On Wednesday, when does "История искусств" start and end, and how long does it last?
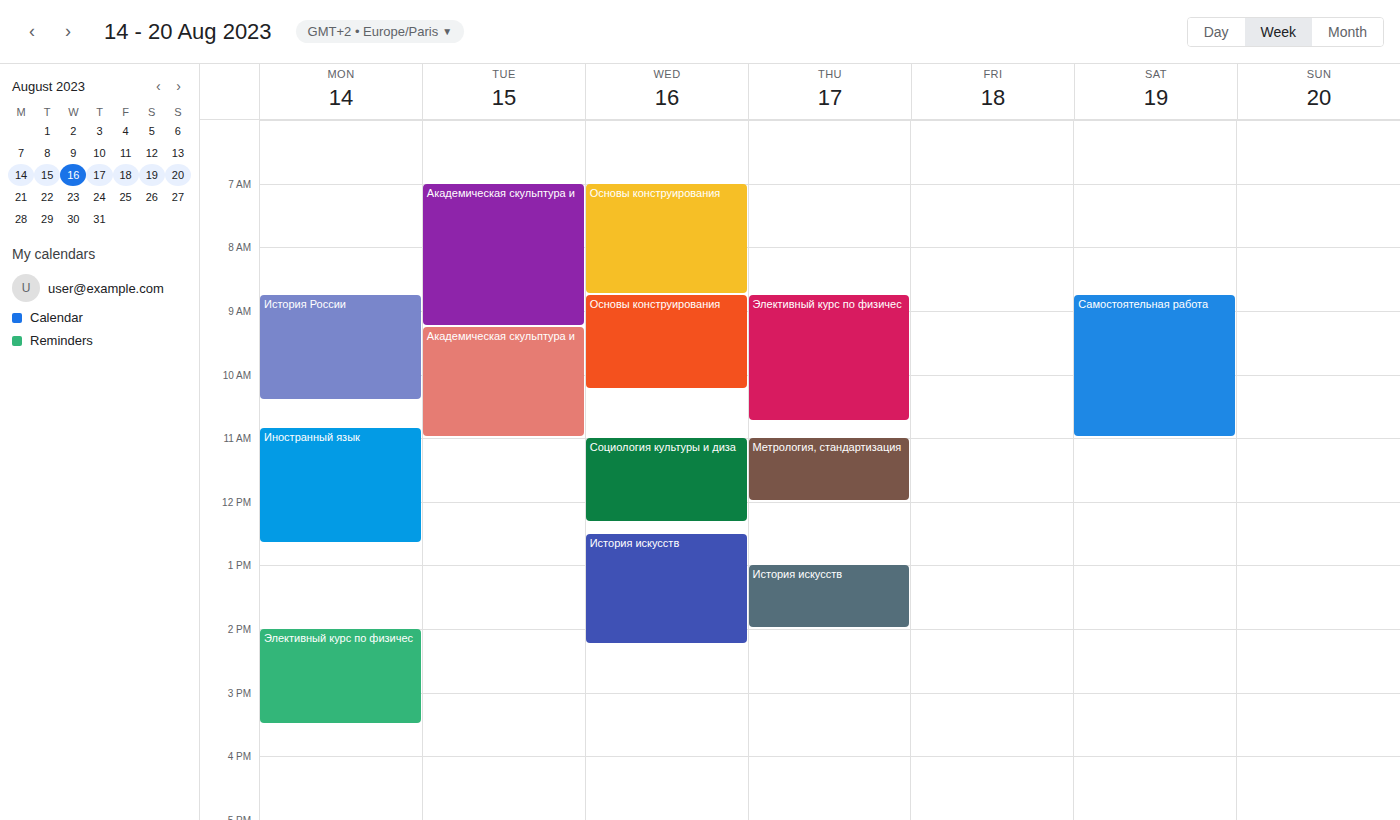
12:30 PM to 2:15 PM, 1 hour 45 minutes